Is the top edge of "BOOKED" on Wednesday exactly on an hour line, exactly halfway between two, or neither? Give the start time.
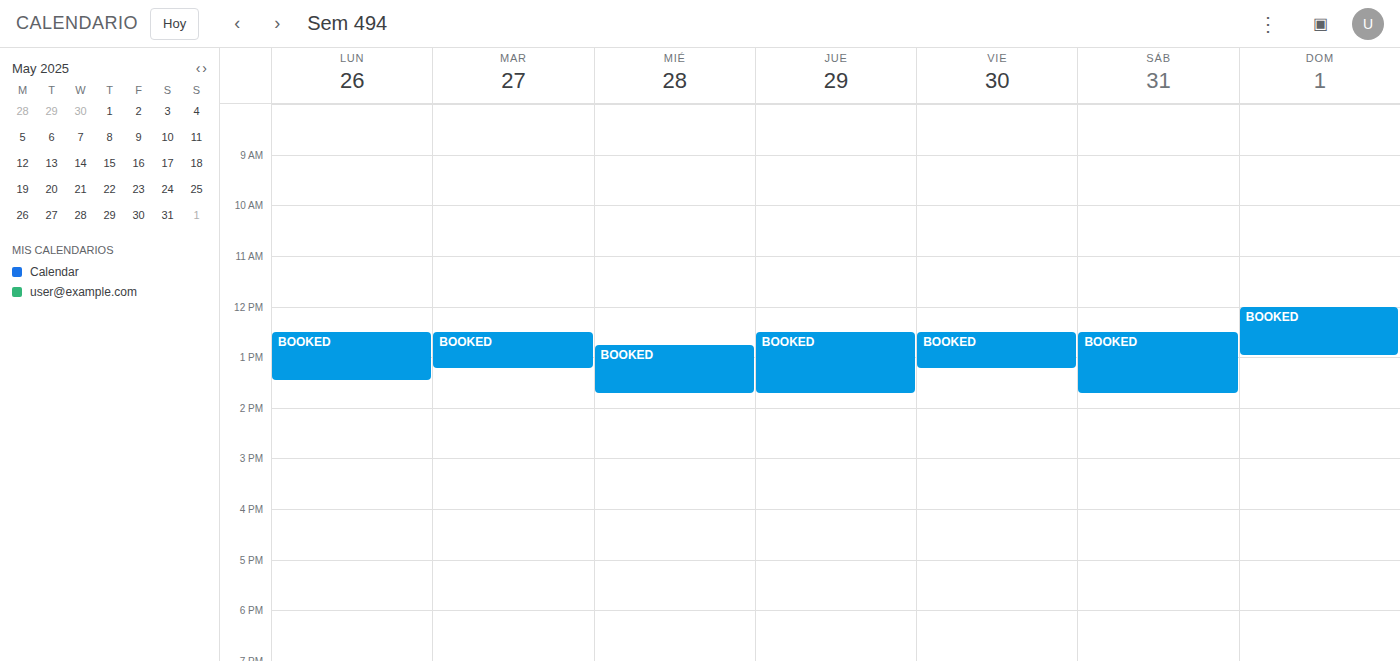
12:45 PM -- neither: three quarters of the way from the 12 PM line to the 1 PM line.